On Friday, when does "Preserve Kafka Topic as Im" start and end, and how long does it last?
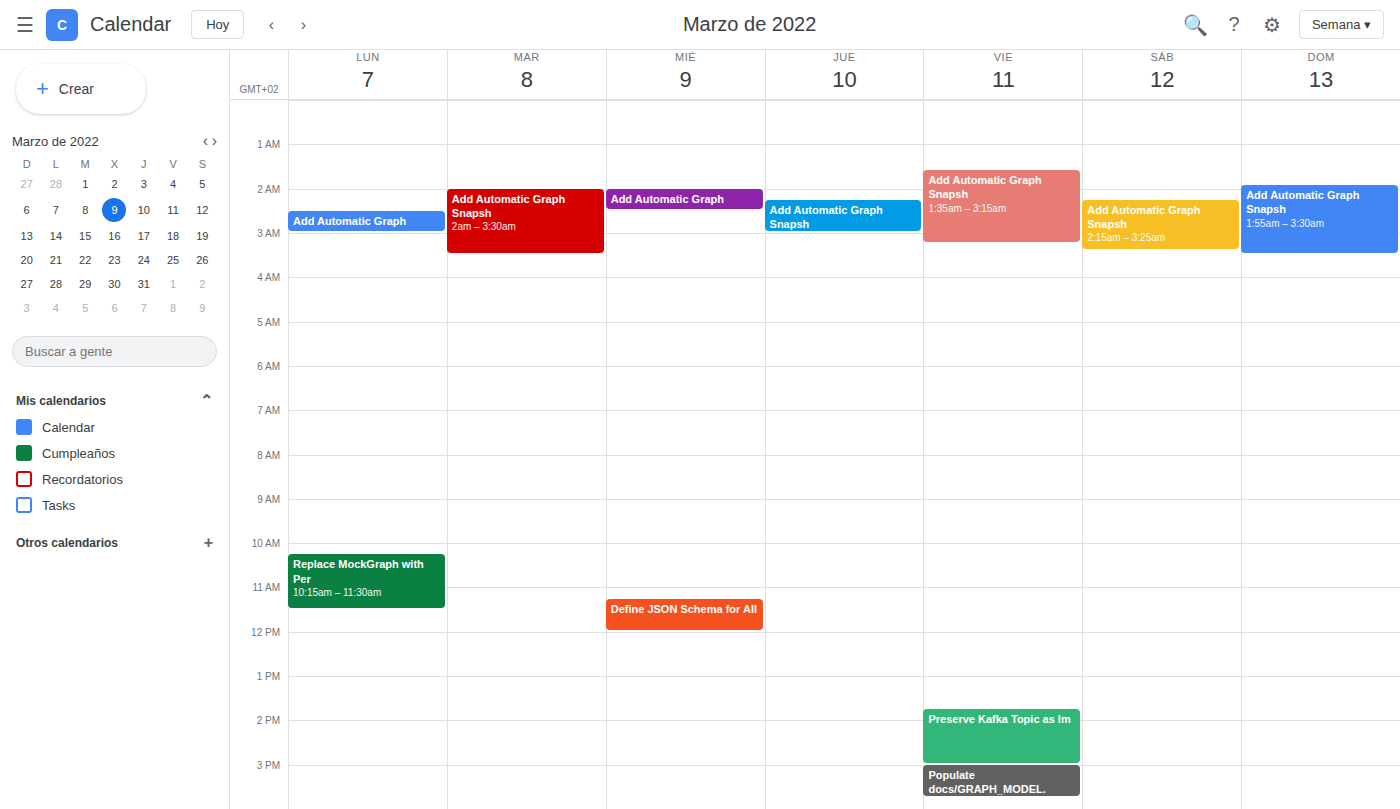
13:45 to 15:00, 1 hour 15 minutes